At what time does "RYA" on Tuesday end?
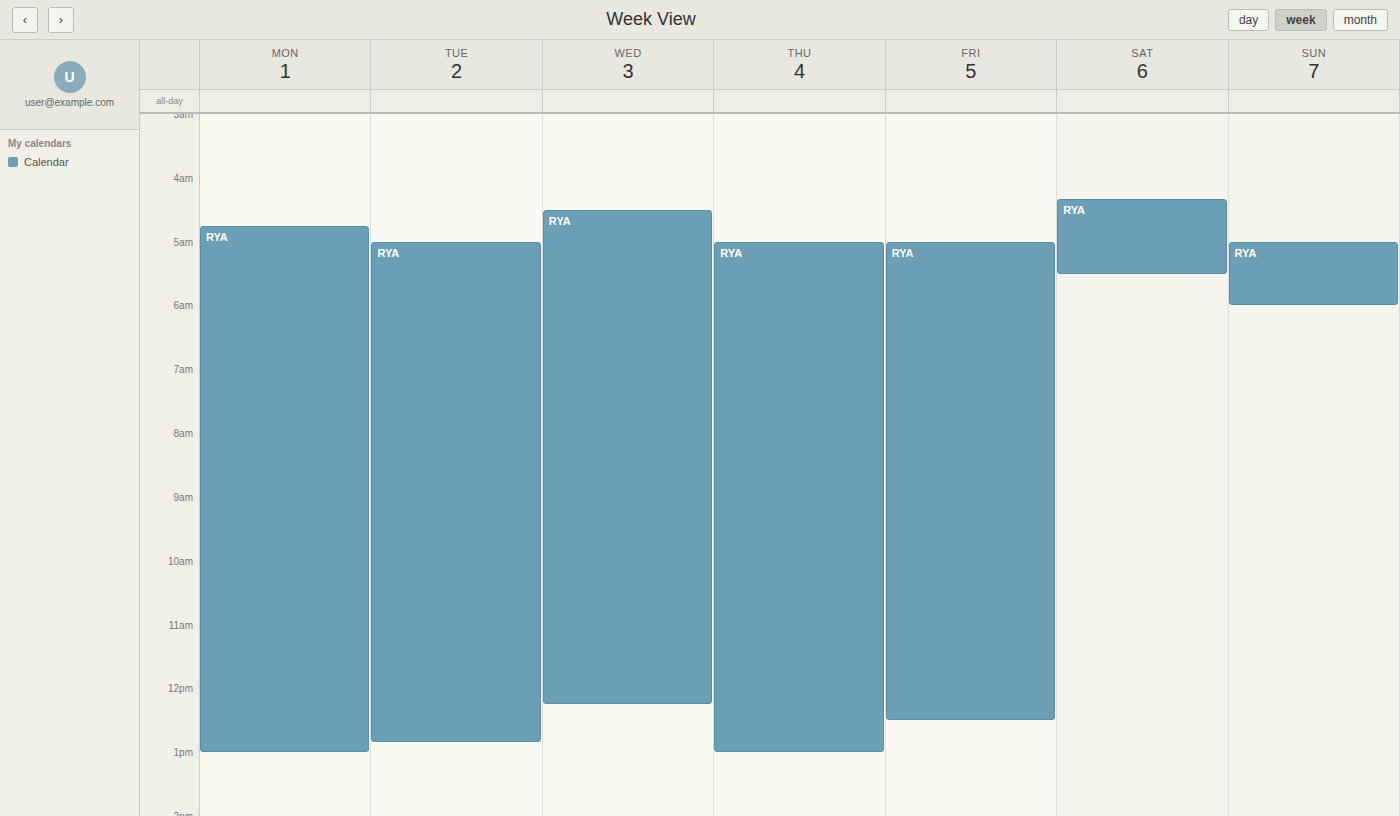
12:50 PM